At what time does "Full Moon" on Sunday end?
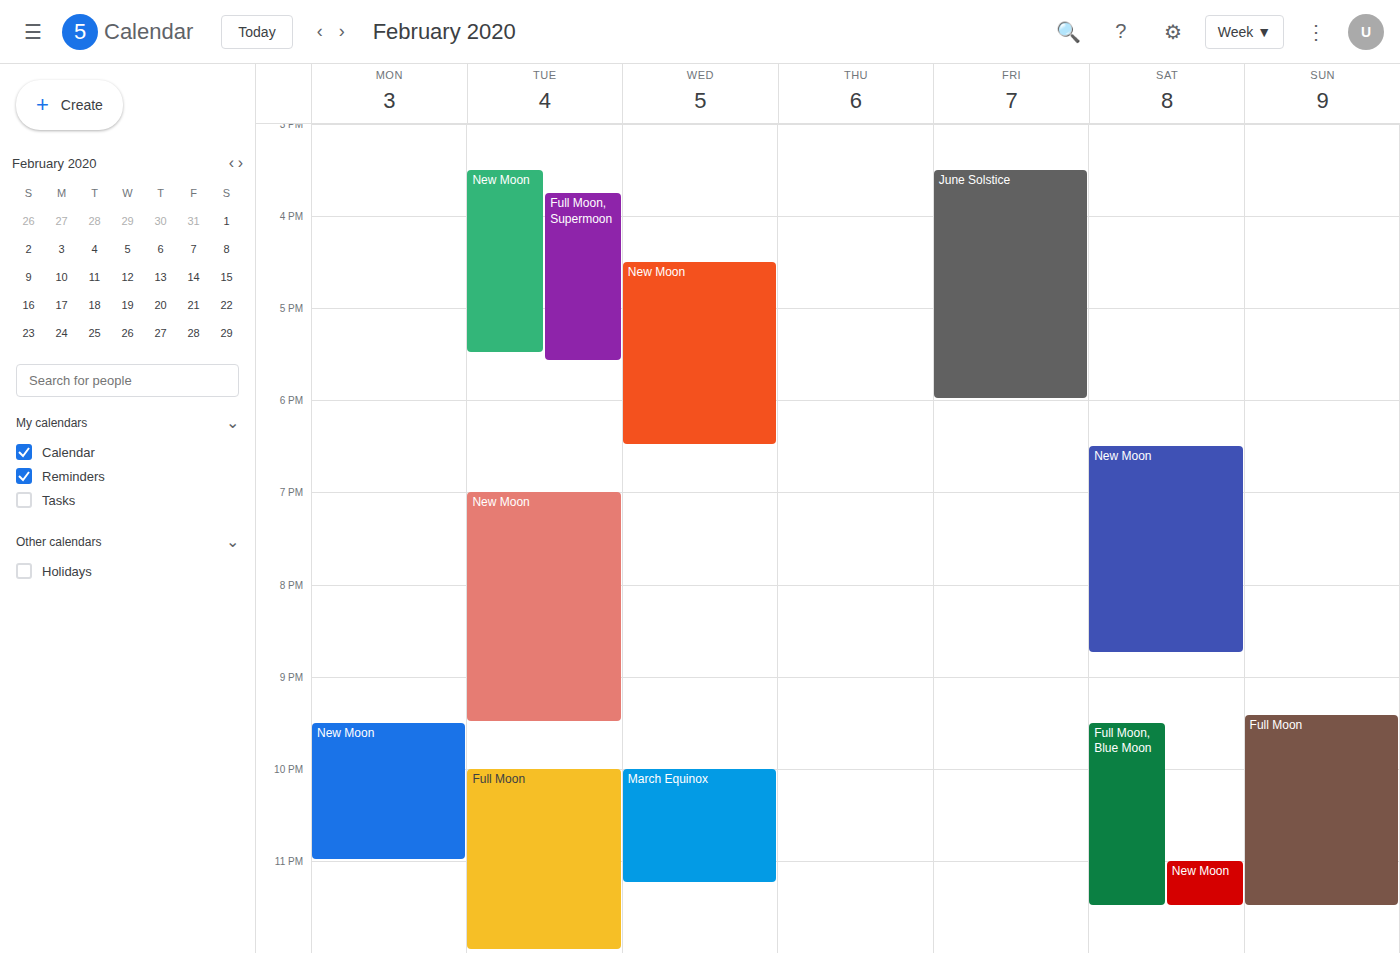
11:30 PM